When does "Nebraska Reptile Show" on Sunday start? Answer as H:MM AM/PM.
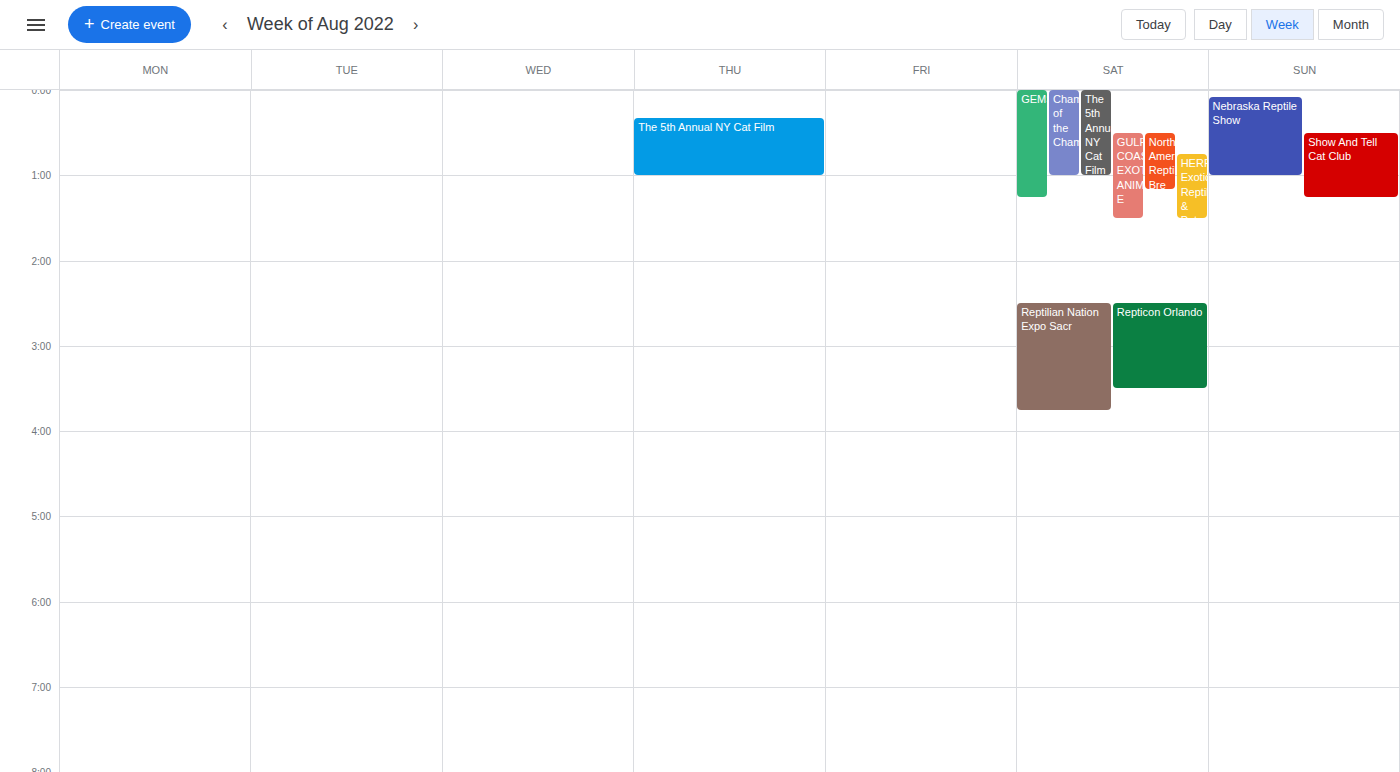
12:05 AM